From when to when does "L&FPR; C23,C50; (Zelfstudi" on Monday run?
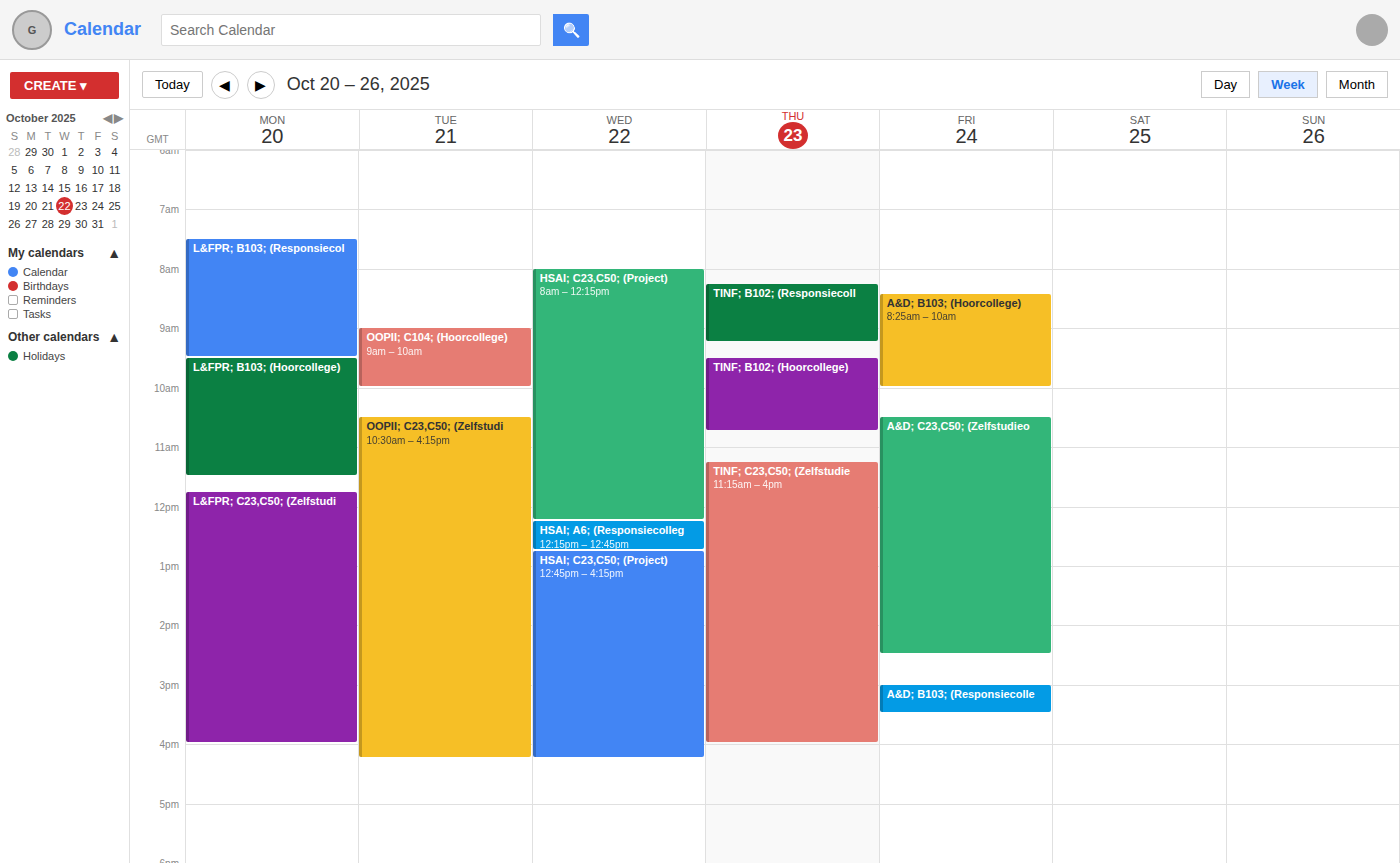
11:45 AM to 4:00 PM